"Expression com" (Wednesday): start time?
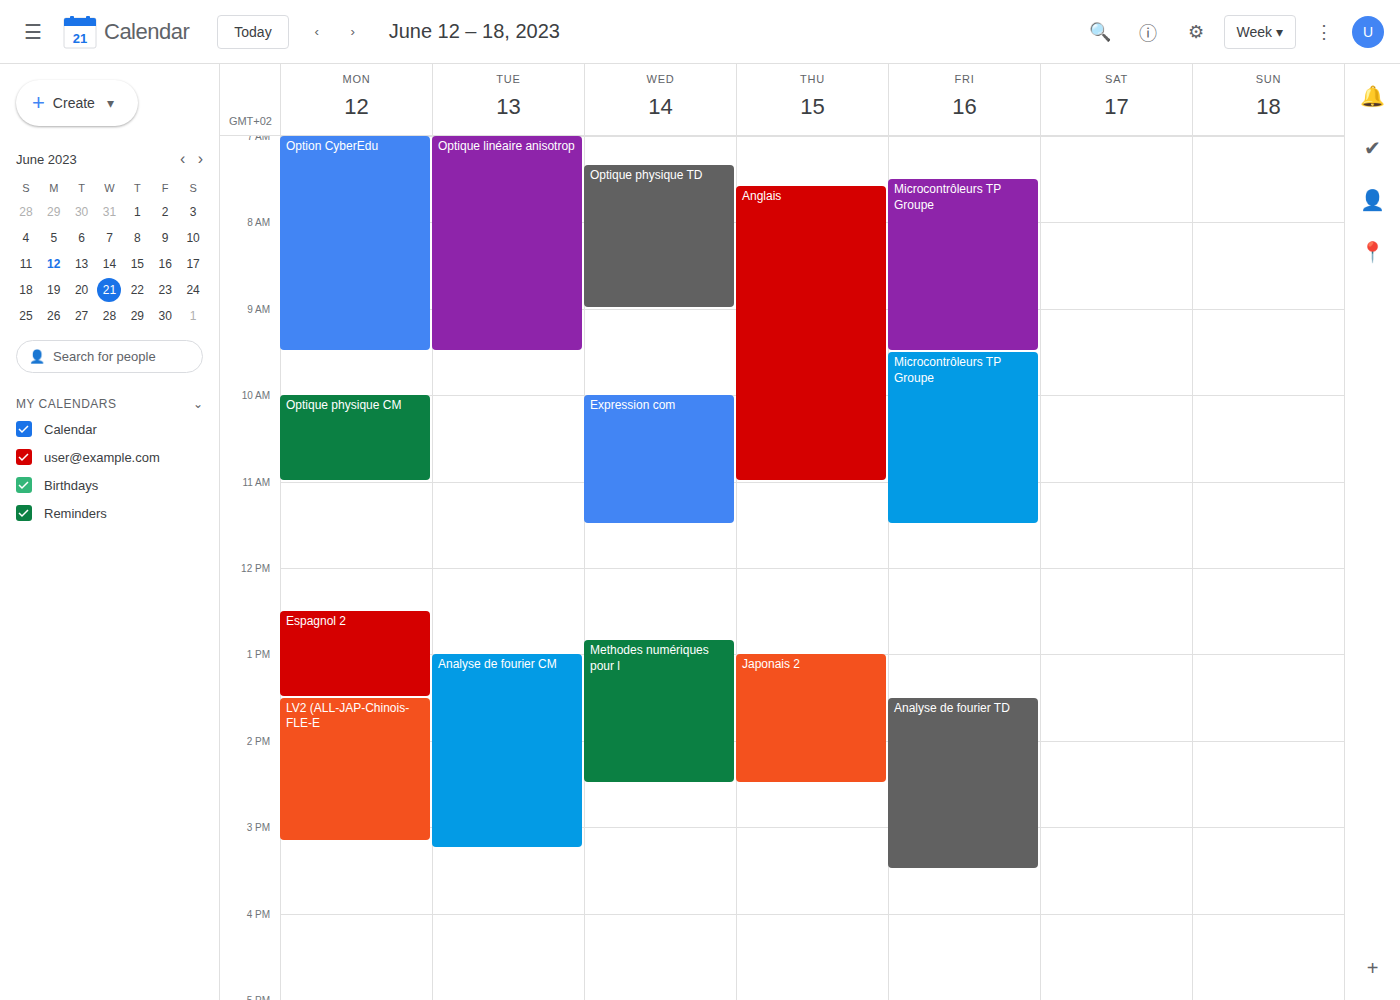
10:00 AM